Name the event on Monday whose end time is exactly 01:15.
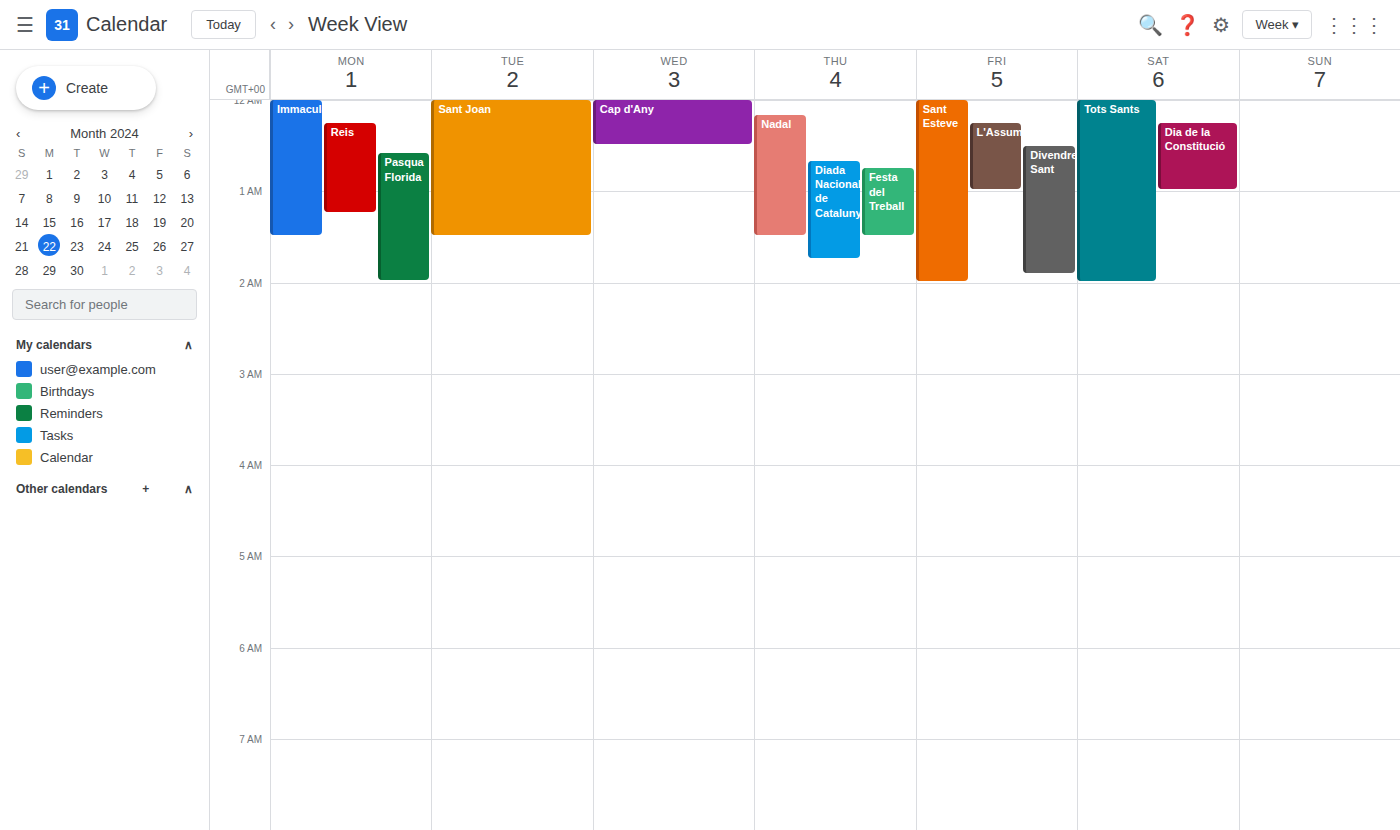
"Reis"